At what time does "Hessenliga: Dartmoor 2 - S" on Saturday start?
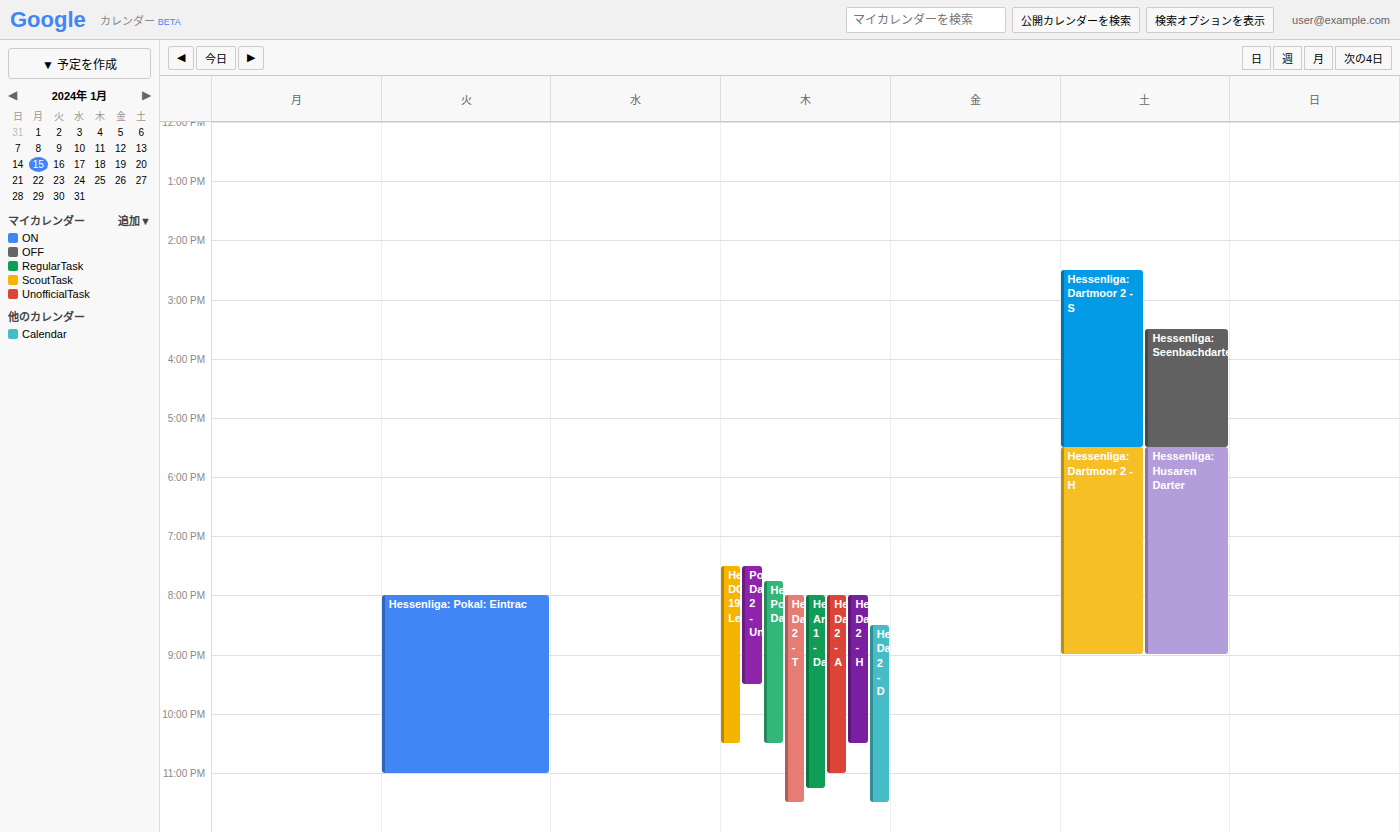
2:30 PM